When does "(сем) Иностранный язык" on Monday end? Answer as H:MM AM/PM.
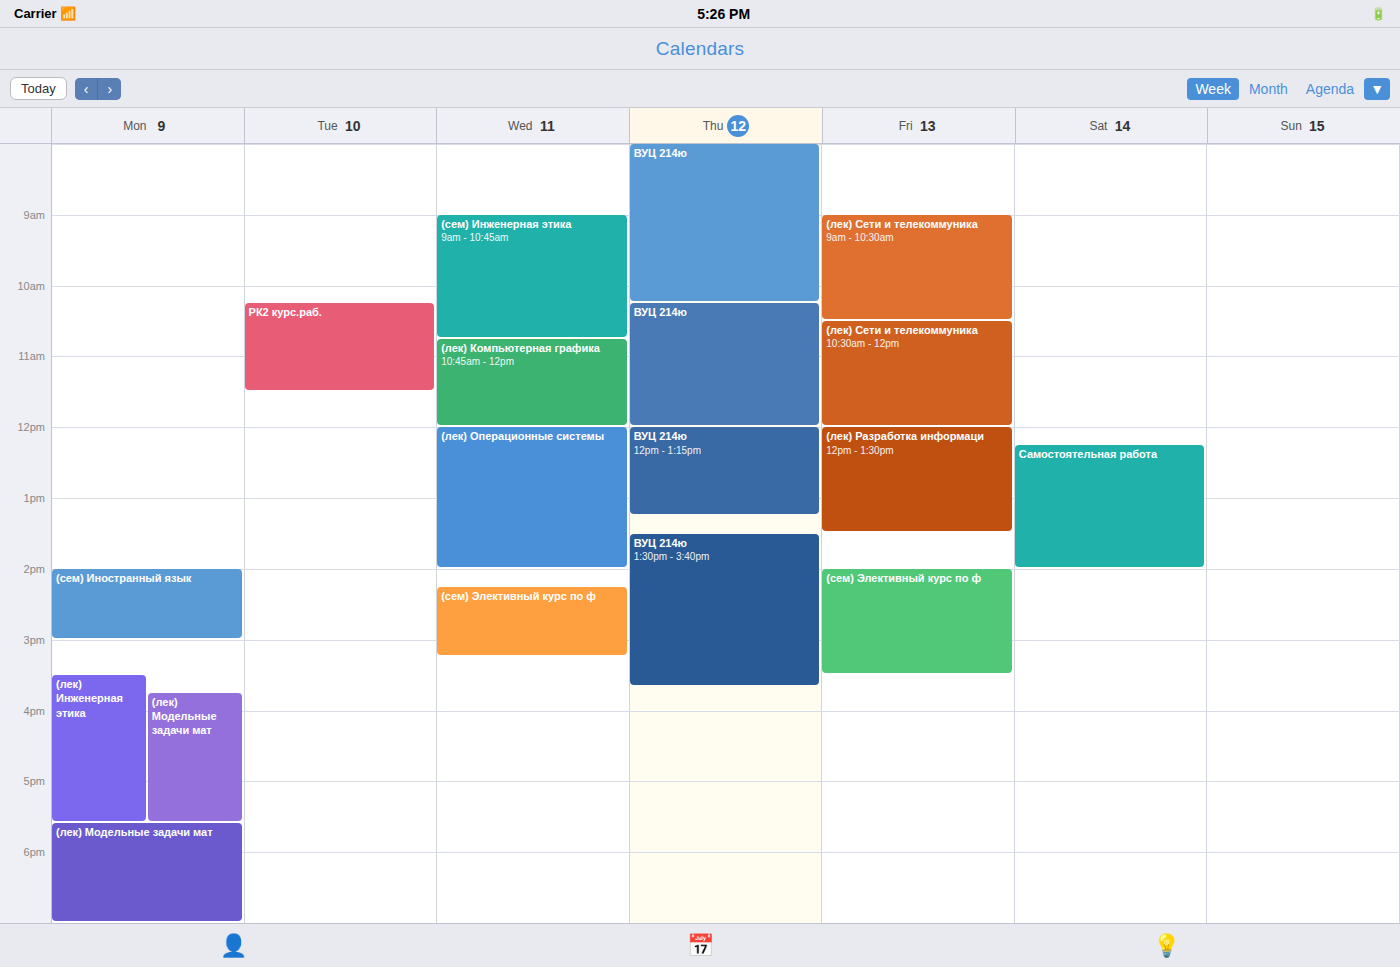
3:00 PM